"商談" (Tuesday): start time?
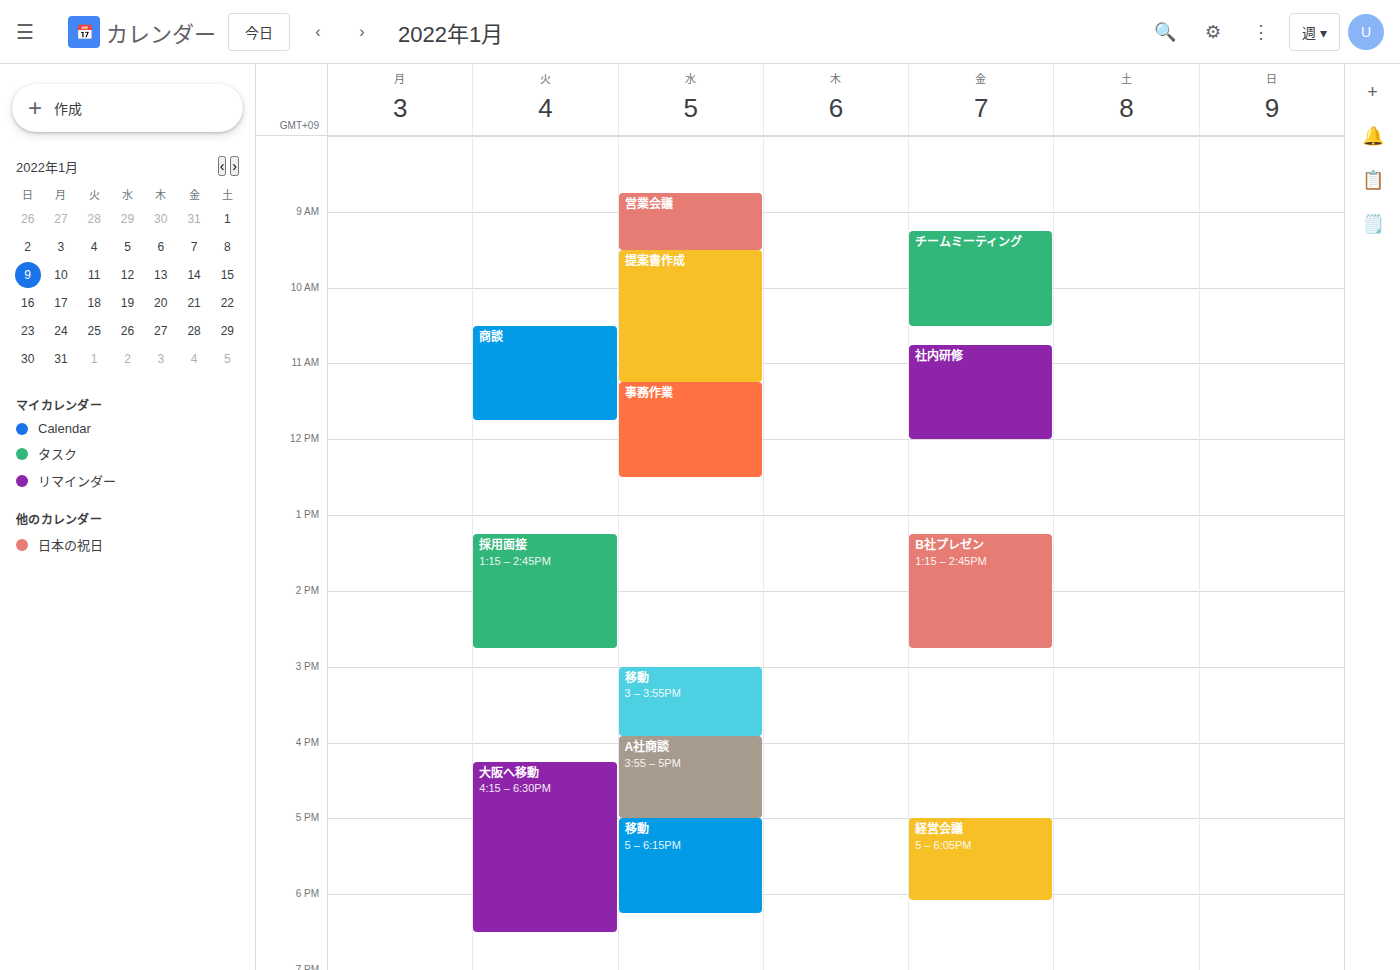
10:30 AM